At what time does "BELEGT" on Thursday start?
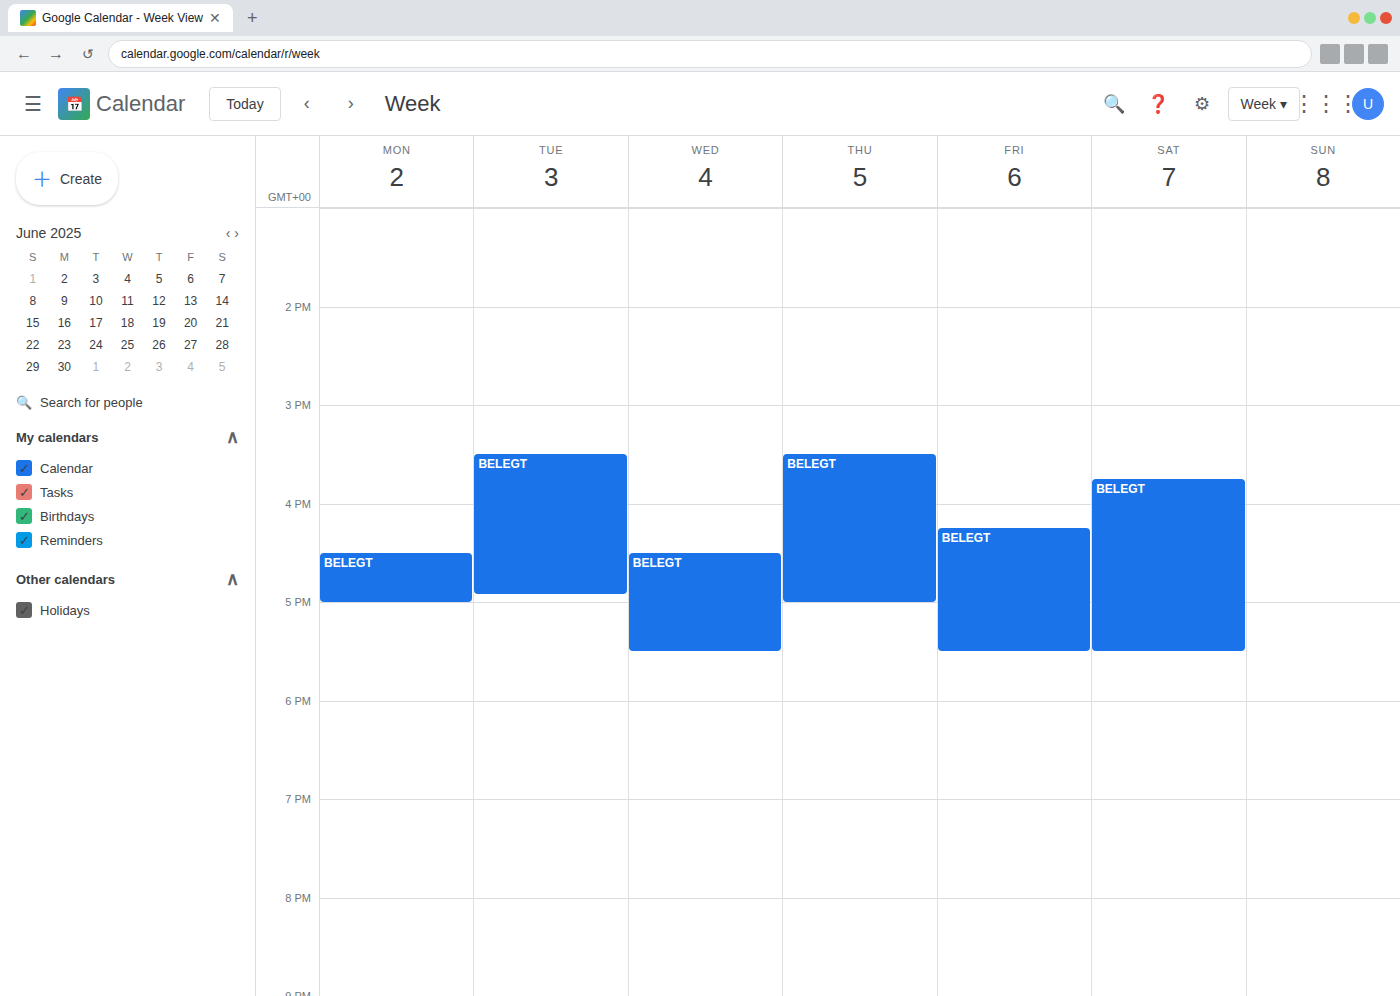
3:30 PM